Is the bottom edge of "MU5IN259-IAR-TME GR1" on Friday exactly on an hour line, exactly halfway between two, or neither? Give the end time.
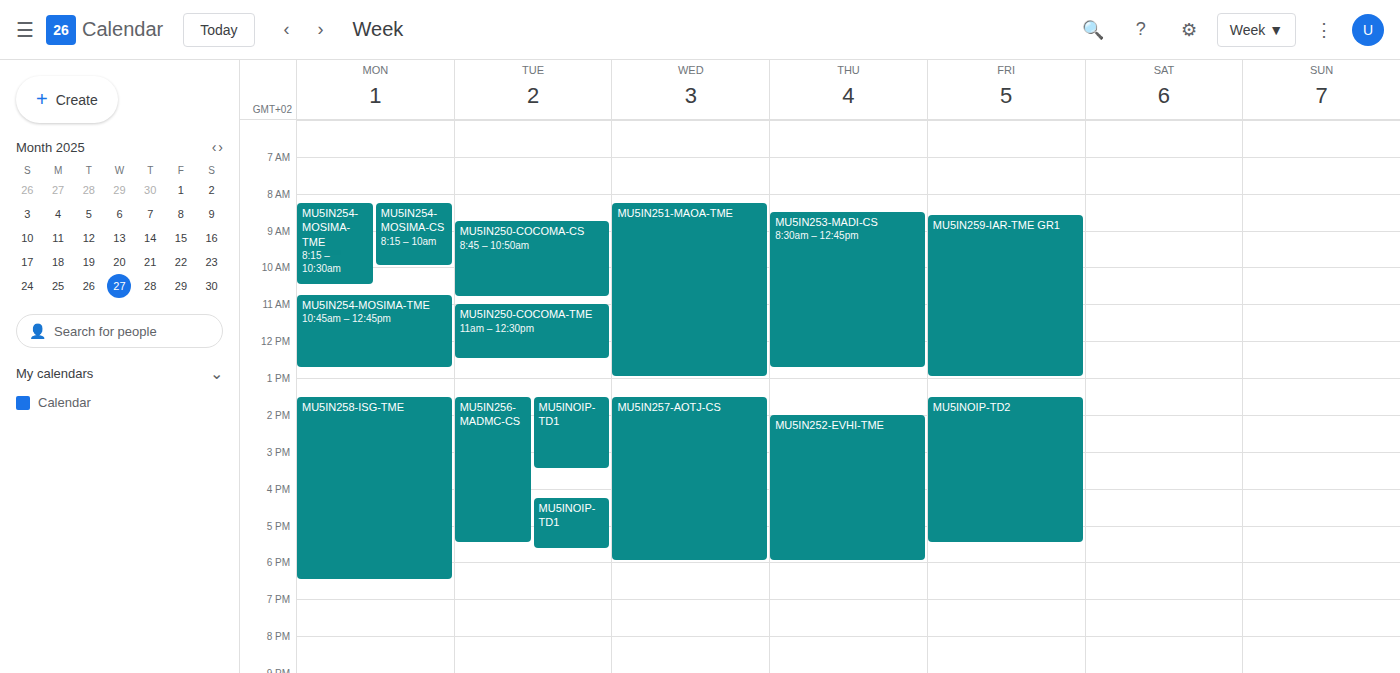
1:00 PM -- exactly on the 1 PM line.